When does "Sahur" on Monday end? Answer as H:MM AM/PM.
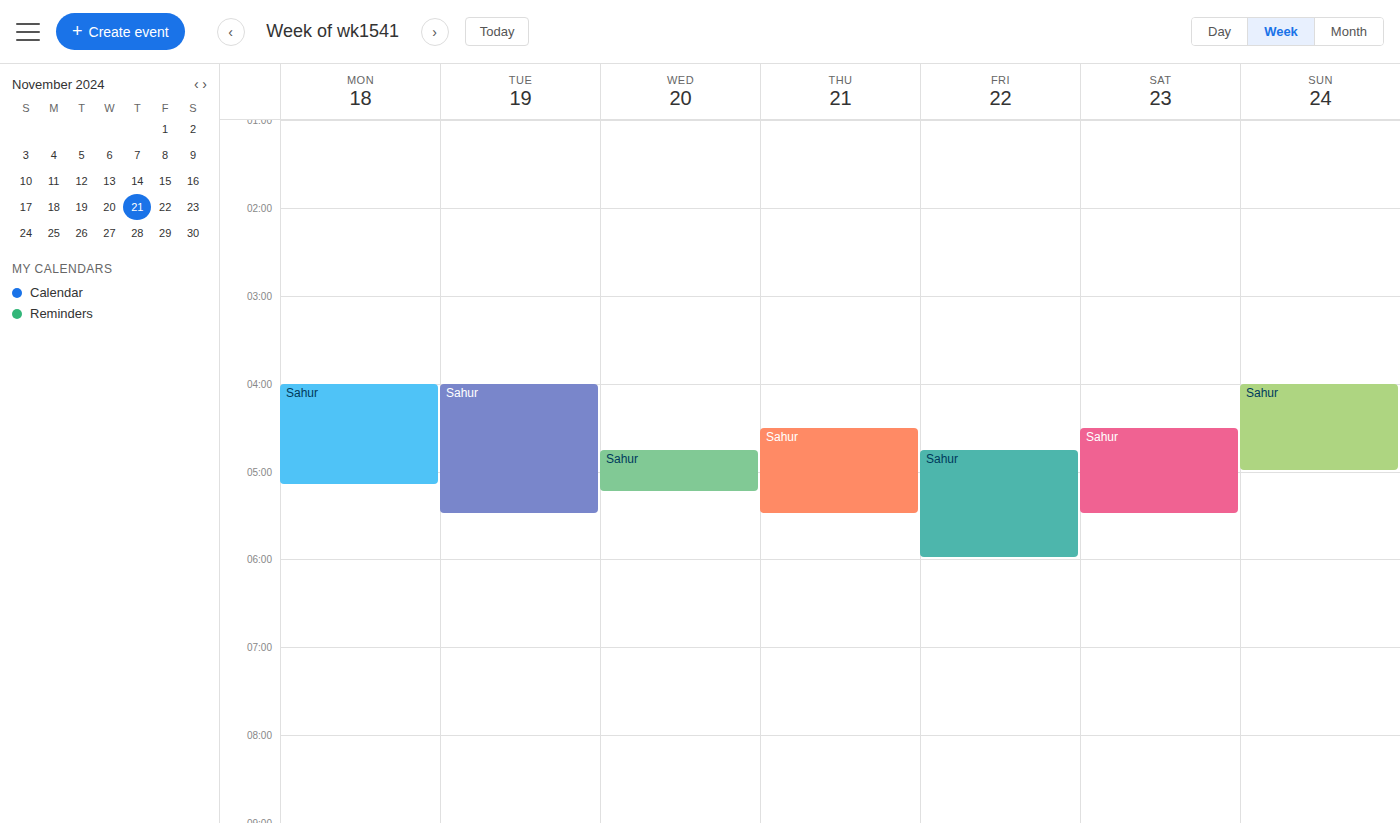
5:10 AM